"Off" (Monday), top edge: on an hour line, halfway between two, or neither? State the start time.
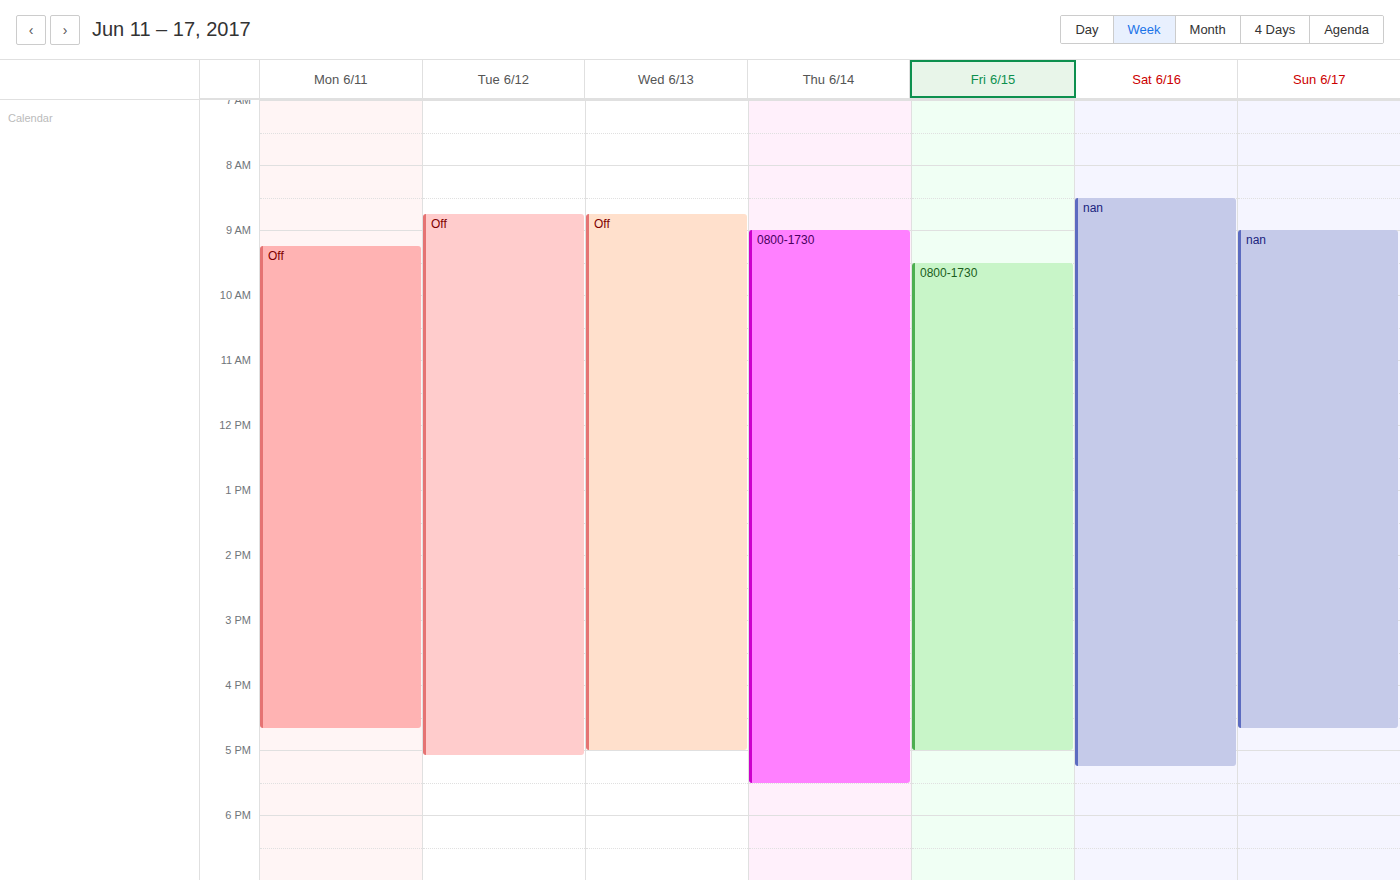
09:15 -- neither: a quarter of the way from the 09:00 line to the 10:00 line.